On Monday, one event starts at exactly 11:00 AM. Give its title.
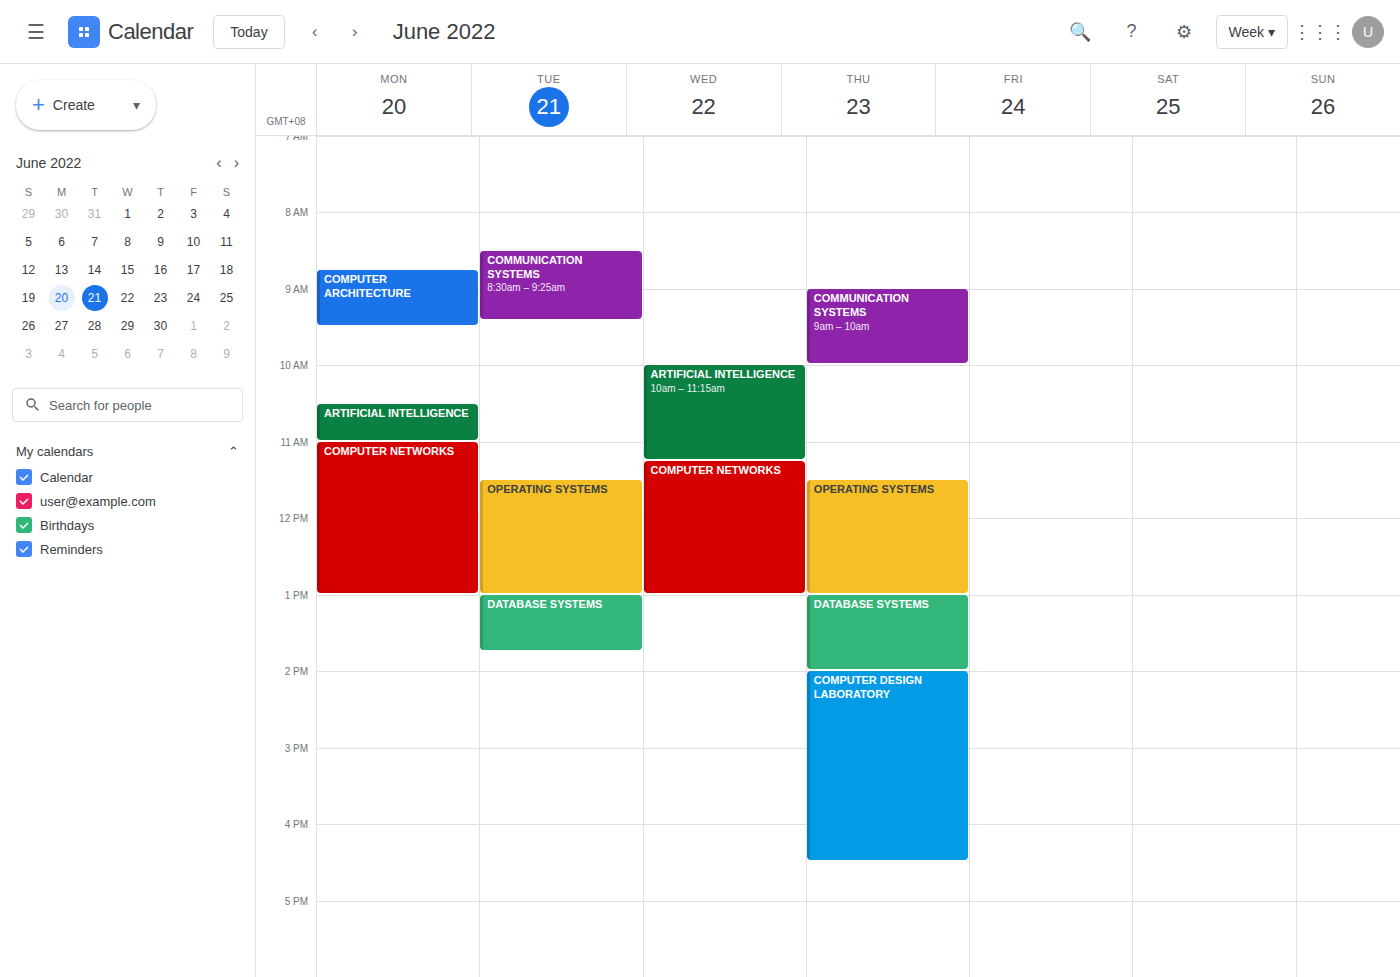
"COMPUTER NETWORKS"